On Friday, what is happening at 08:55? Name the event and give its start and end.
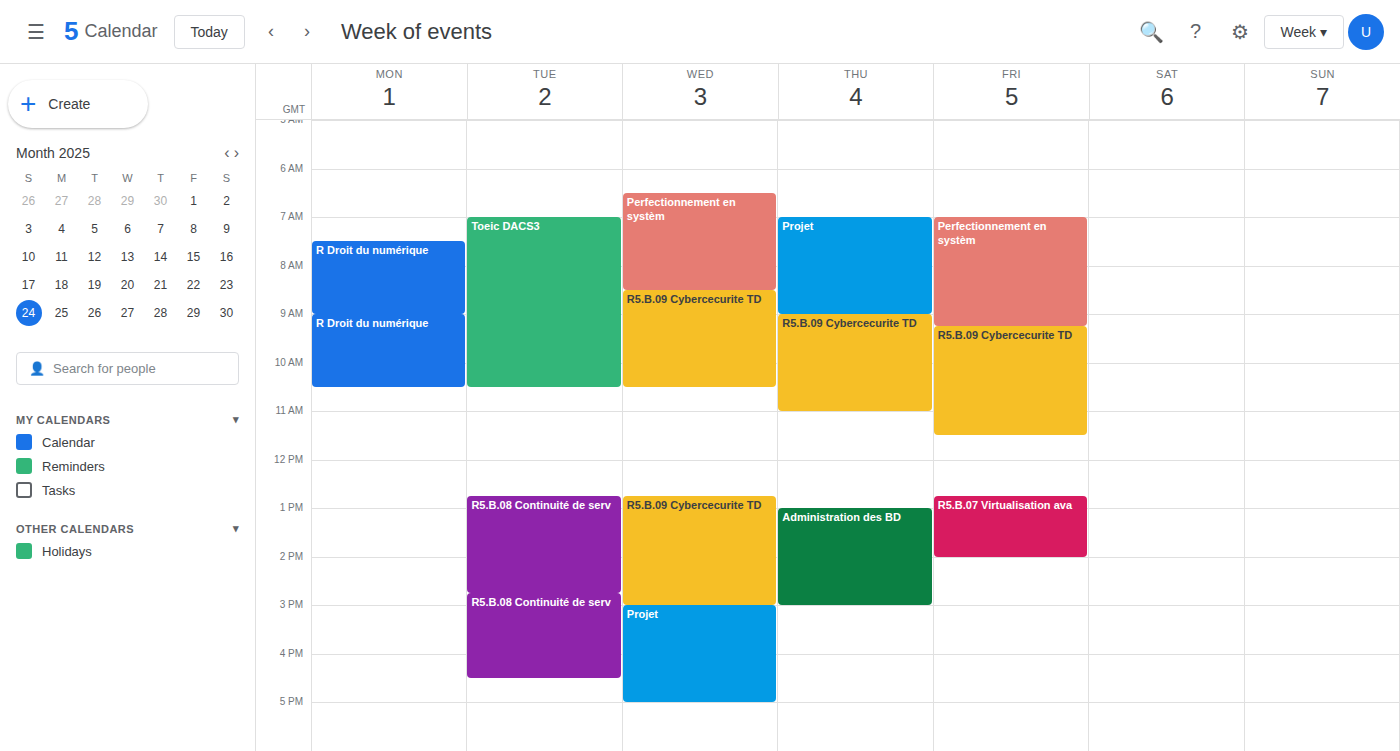
"Perfectionnement en systèm", 07:00 to 09:15